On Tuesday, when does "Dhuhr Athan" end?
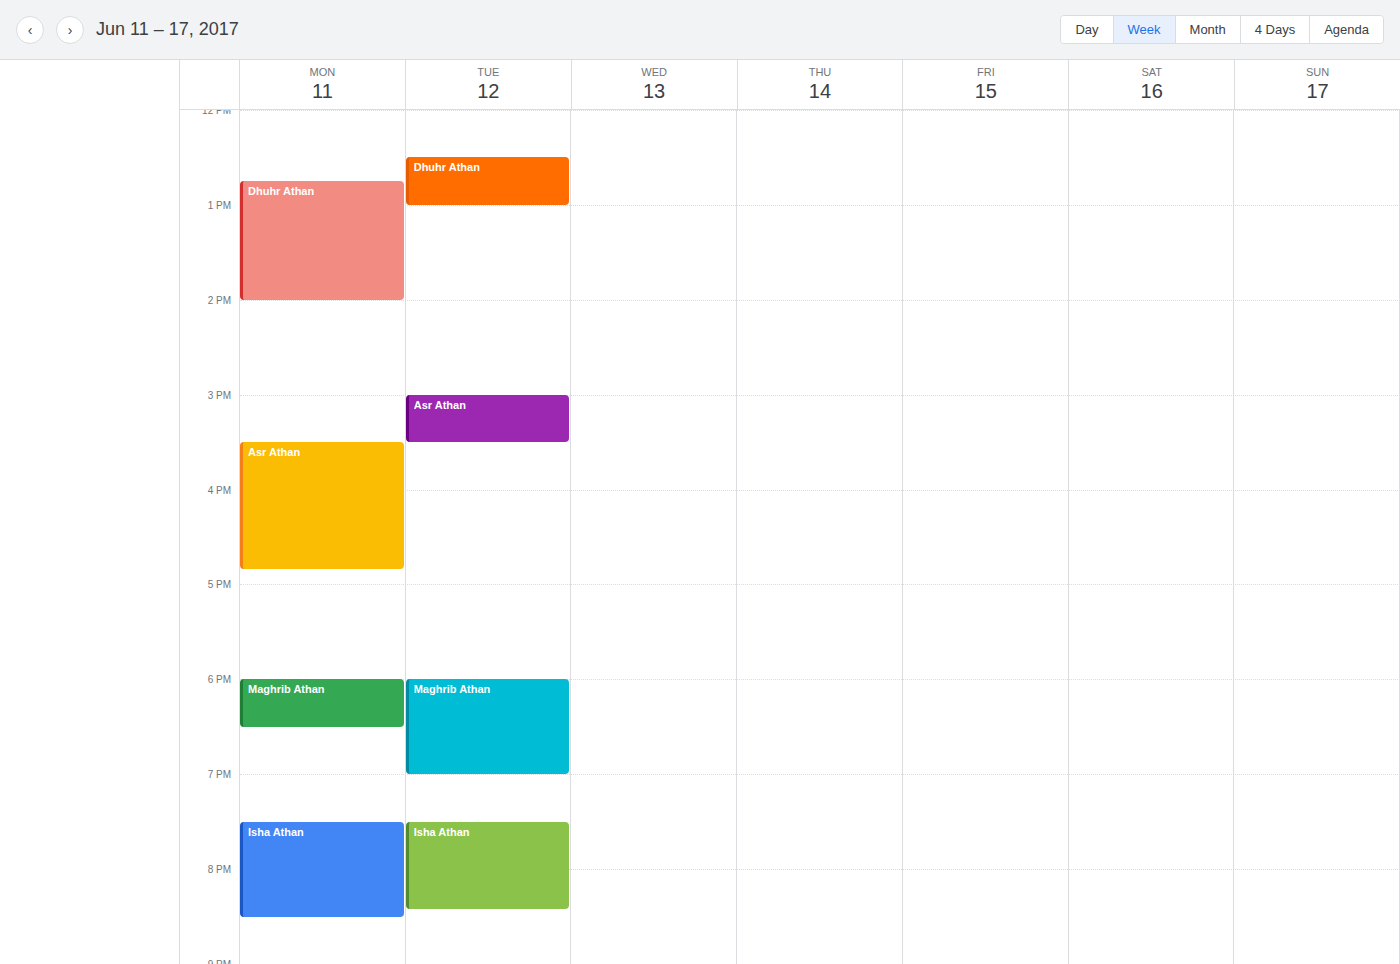
1:00 PM